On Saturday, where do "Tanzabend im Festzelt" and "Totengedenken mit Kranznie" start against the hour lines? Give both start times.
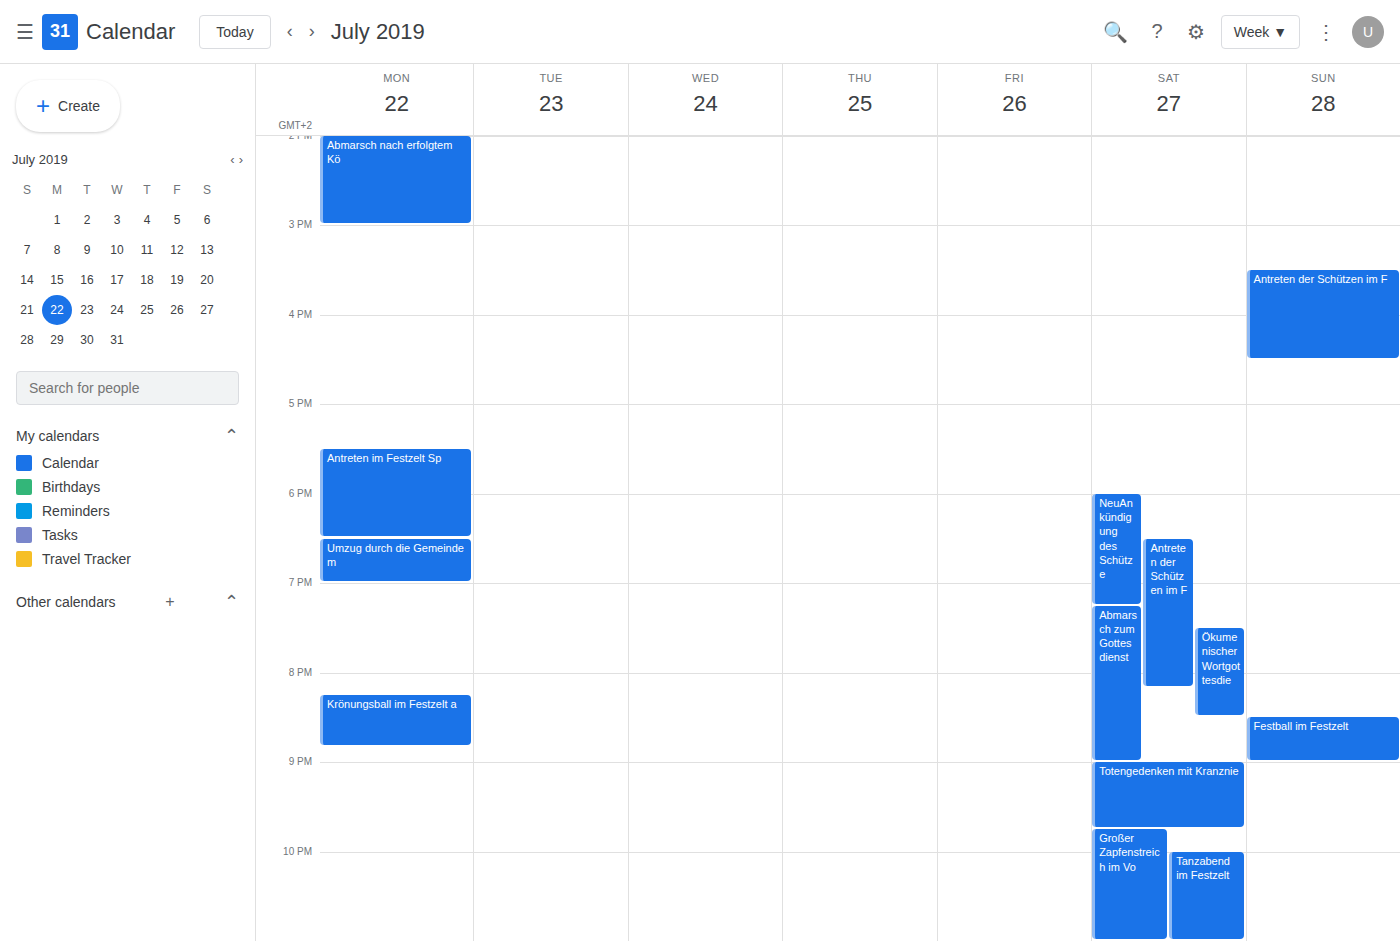
"Tanzabend im Festzelt": 10:00 PM, exactly on the 10 PM line. "Totengedenken mit Kranznie": 9:00 PM, exactly on the 9 PM line.